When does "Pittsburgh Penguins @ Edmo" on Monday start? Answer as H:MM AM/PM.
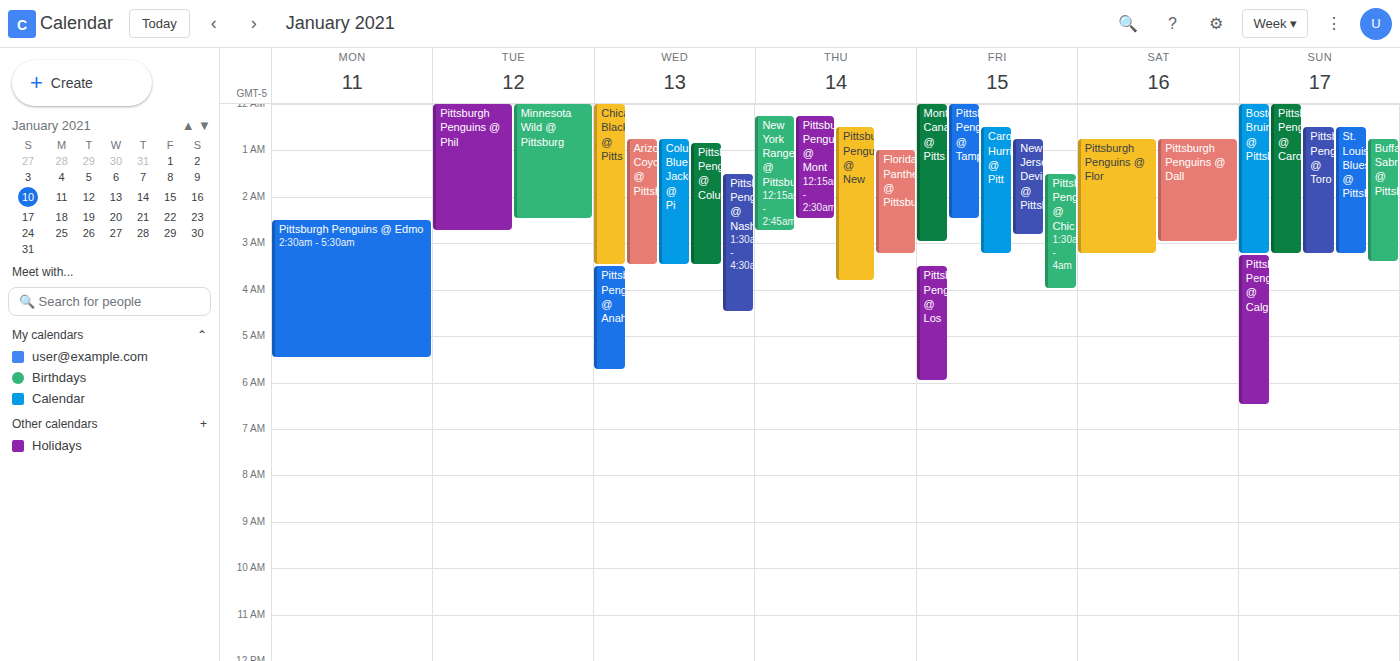
2:30 AM